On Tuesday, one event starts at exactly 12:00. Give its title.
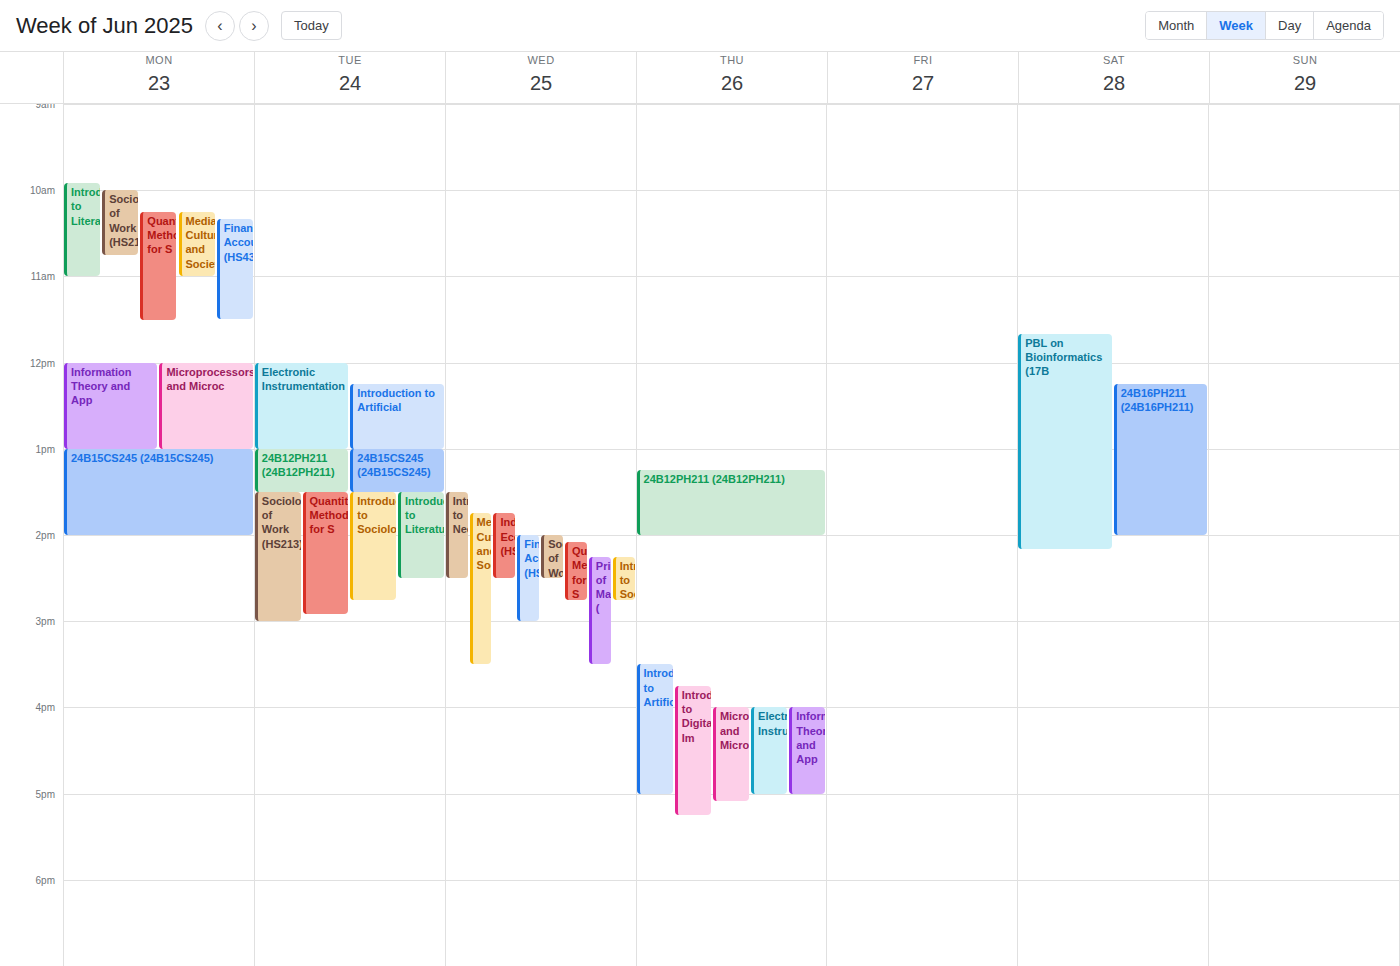
"Electronic Instrumentation"